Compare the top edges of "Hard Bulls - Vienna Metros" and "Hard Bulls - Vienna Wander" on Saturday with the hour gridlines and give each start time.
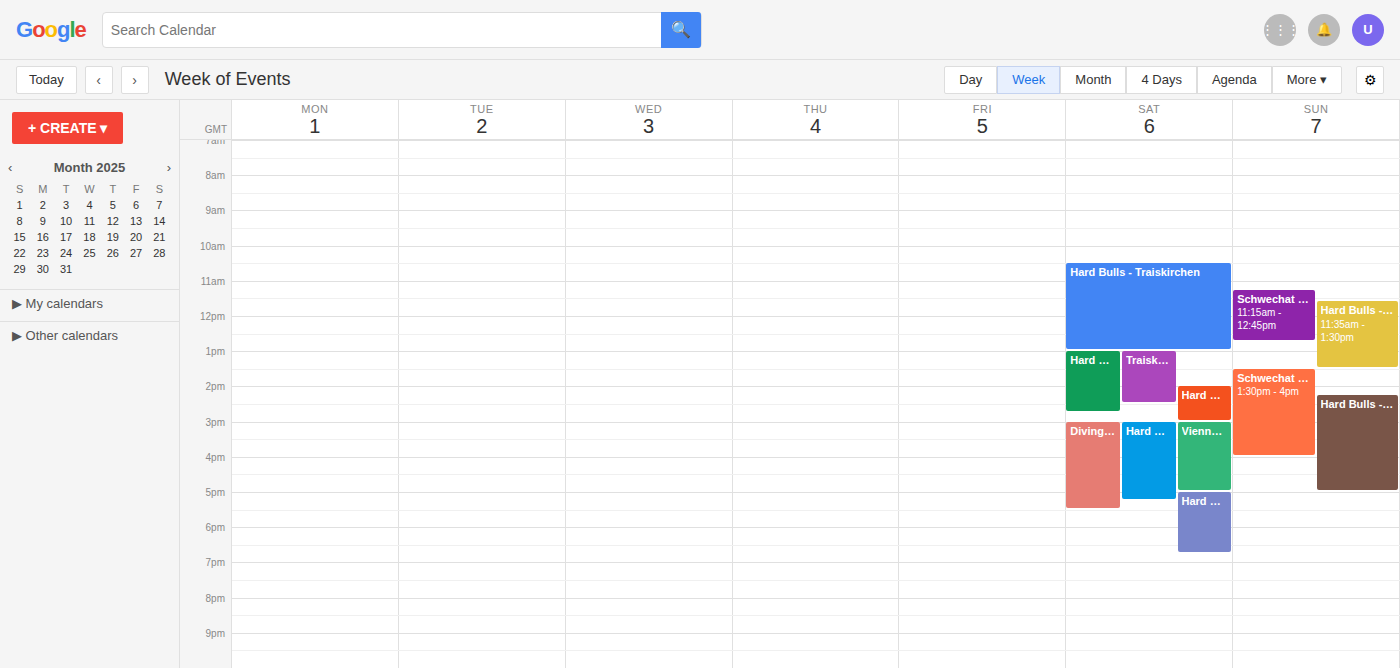
"Hard Bulls - Vienna Metros": 15:00, exactly on the 15:00 line. "Hard Bulls - Vienna Wander": 17:00, exactly on the 17:00 line.